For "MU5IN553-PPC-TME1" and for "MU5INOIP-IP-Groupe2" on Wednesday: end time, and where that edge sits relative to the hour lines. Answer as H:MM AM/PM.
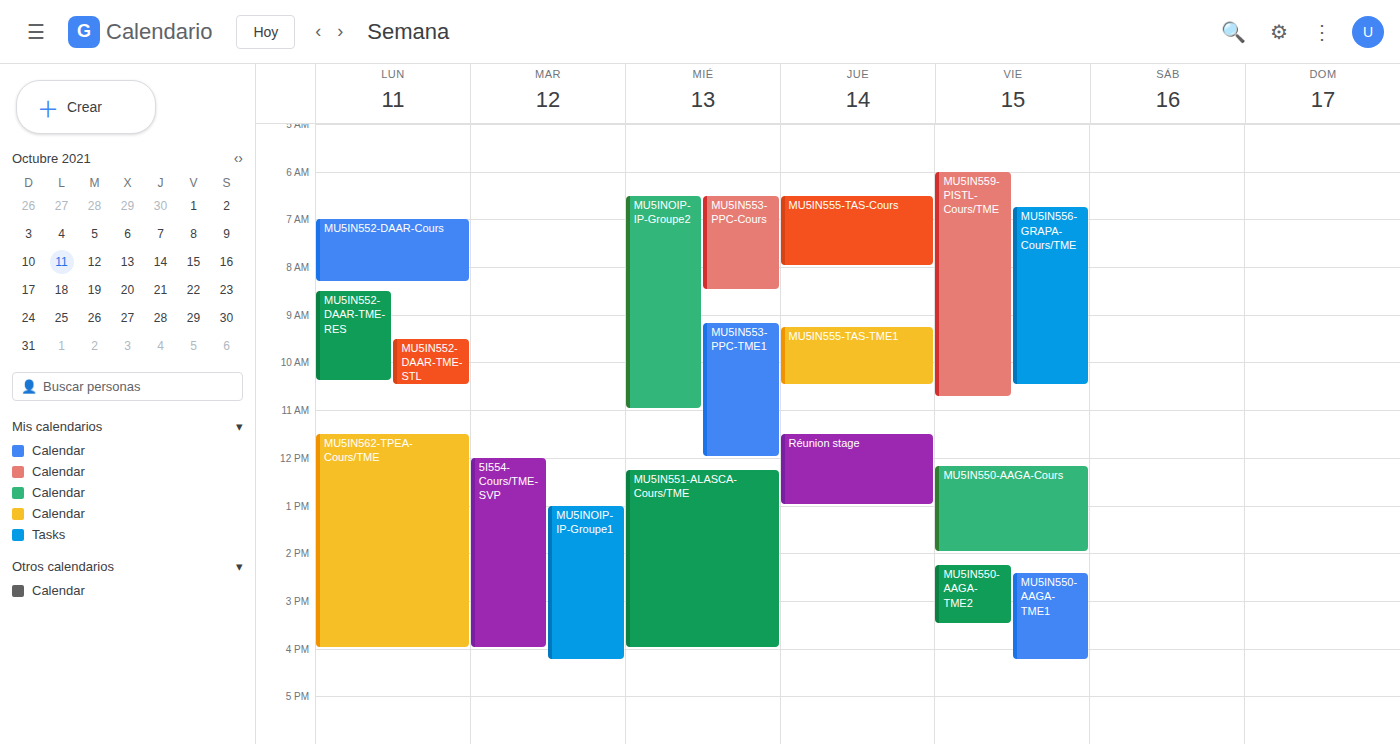
"MU5IN553-PPC-TME1": 12:00 PM, exactly on the 12 PM line. "MU5INOIP-IP-Groupe2": 11:00 AM, exactly on the 11 AM line.